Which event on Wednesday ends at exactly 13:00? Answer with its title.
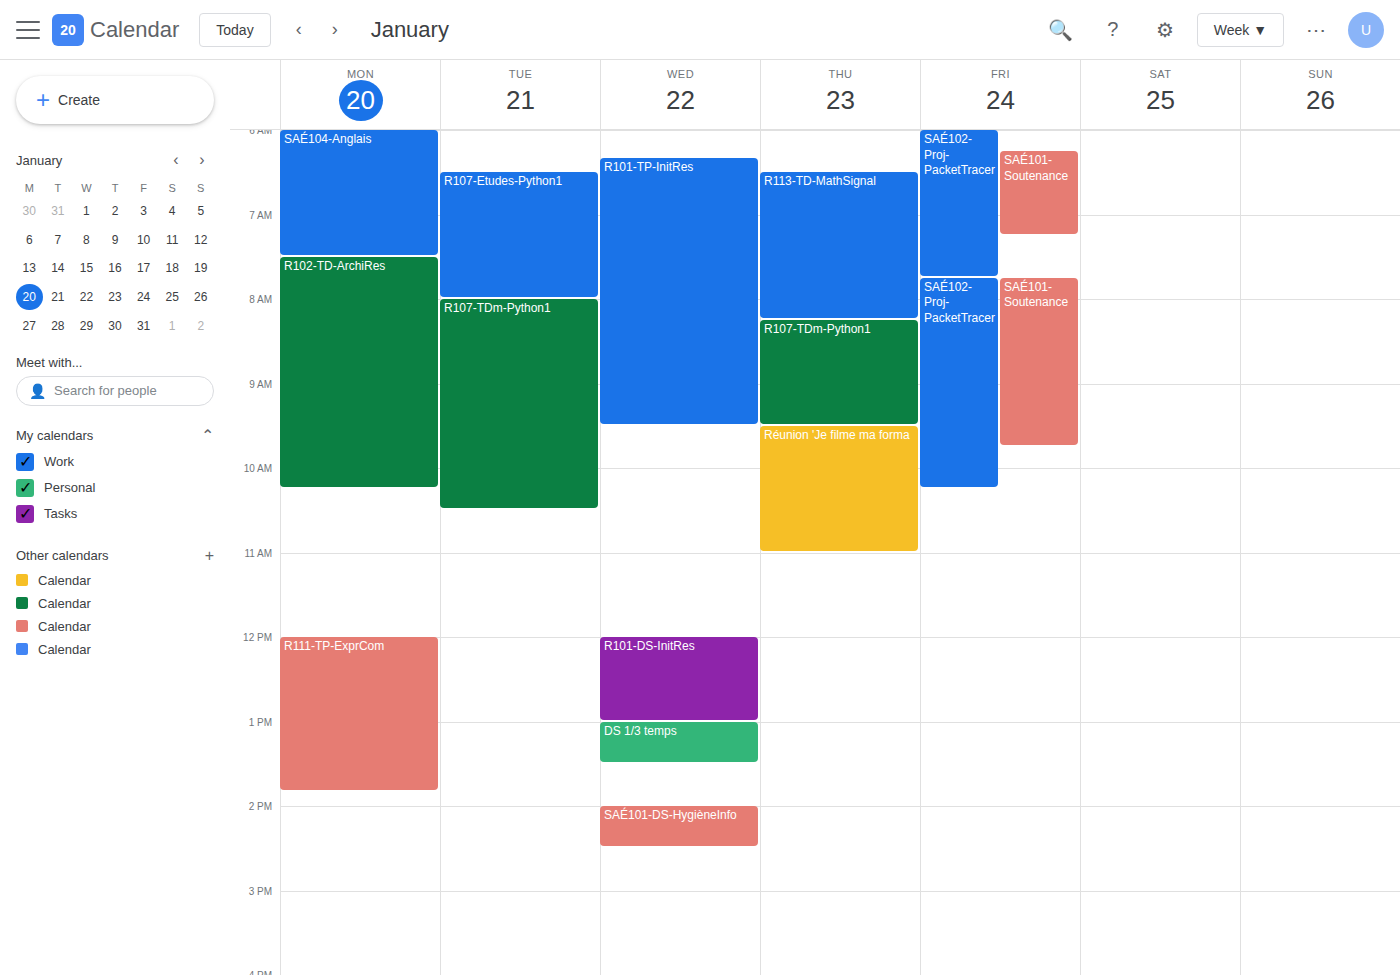
"R101-DS-InitRes"